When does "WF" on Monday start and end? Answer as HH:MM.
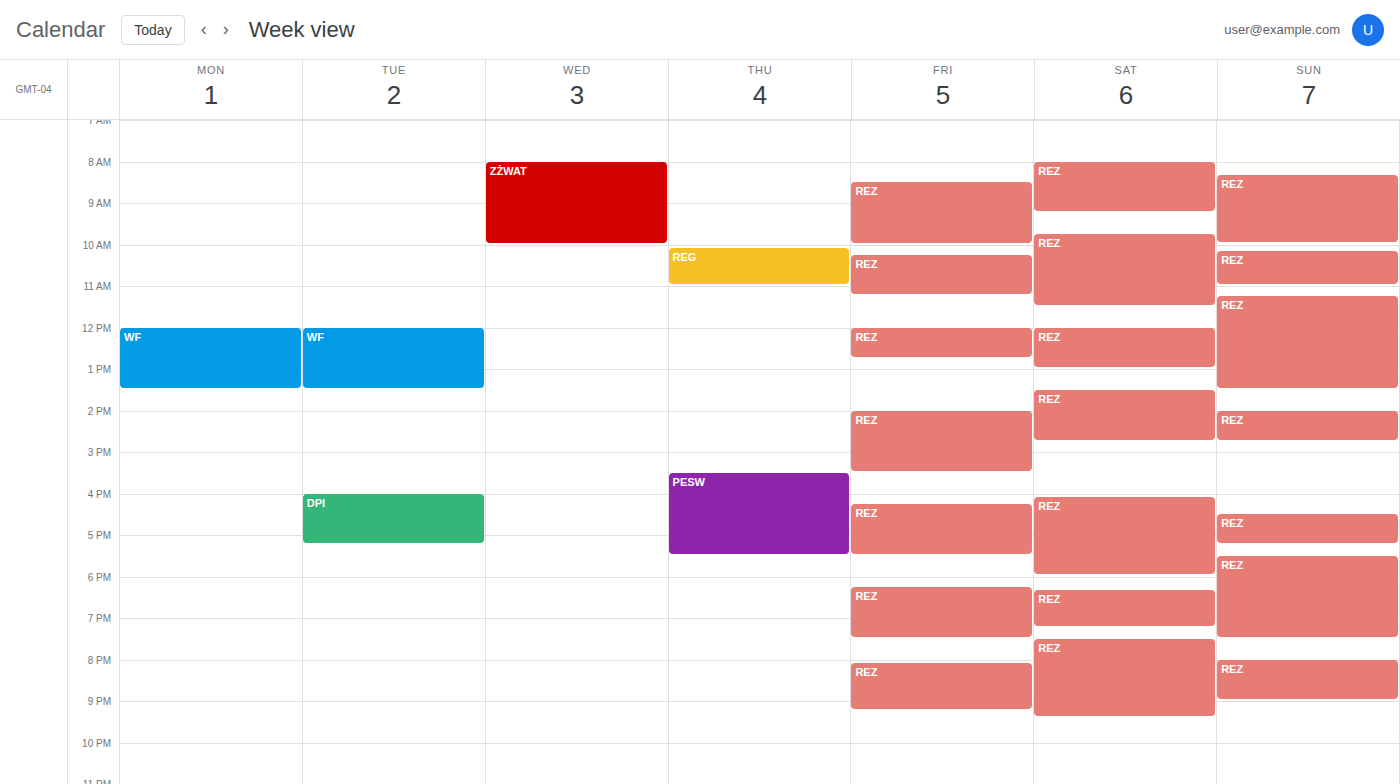
12:00 to 13:30